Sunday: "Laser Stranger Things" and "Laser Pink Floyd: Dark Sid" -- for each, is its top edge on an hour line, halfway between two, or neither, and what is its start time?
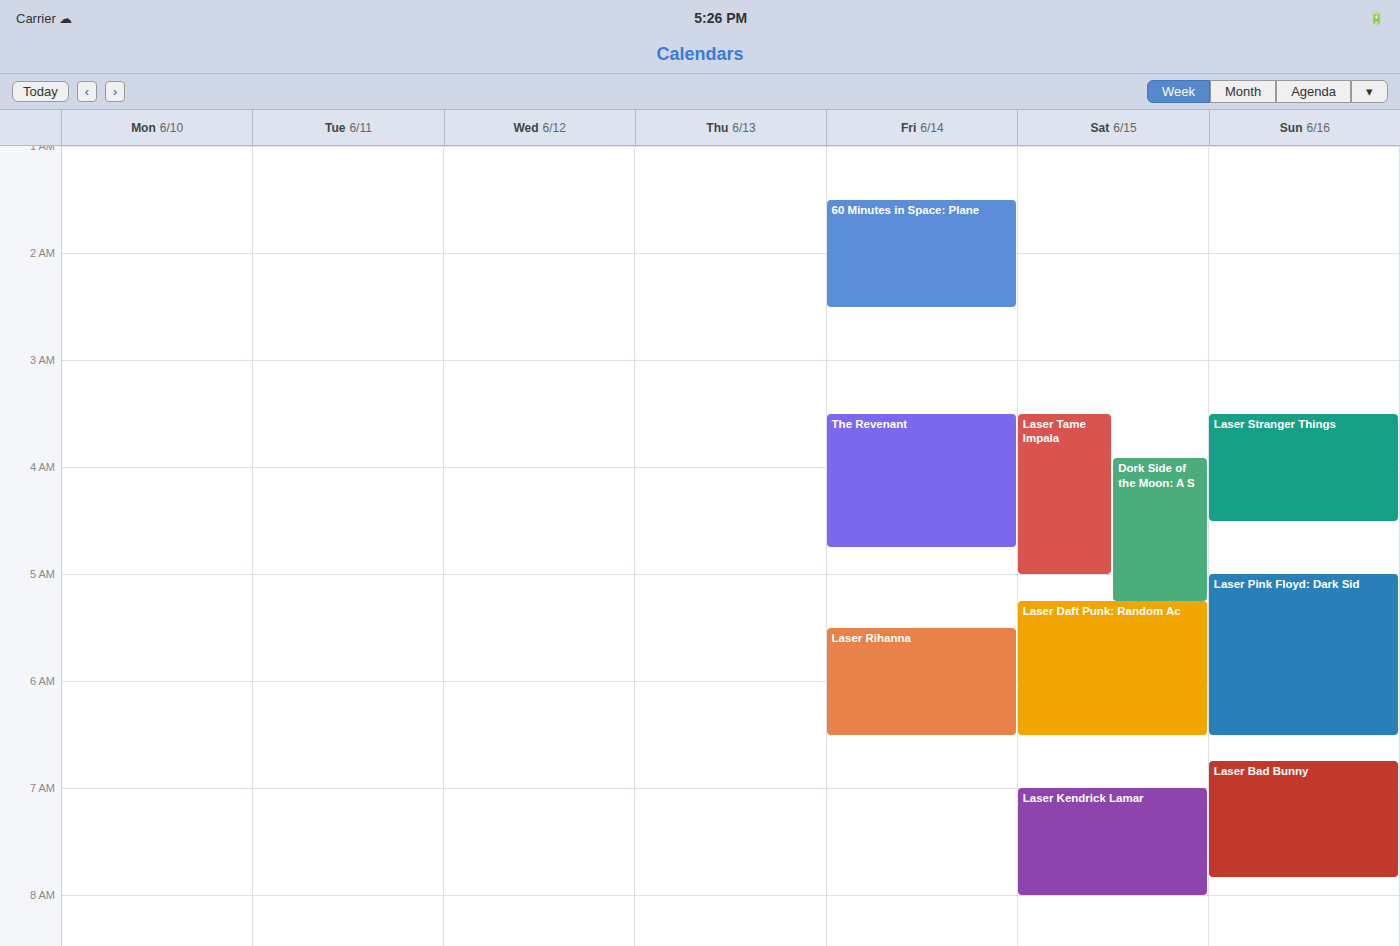
"Laser Stranger Things": 3:30 AM, halfway between the 3 AM and 4 AM lines. "Laser Pink Floyd: Dark Sid": 5:00 AM, exactly on the 5 AM line.